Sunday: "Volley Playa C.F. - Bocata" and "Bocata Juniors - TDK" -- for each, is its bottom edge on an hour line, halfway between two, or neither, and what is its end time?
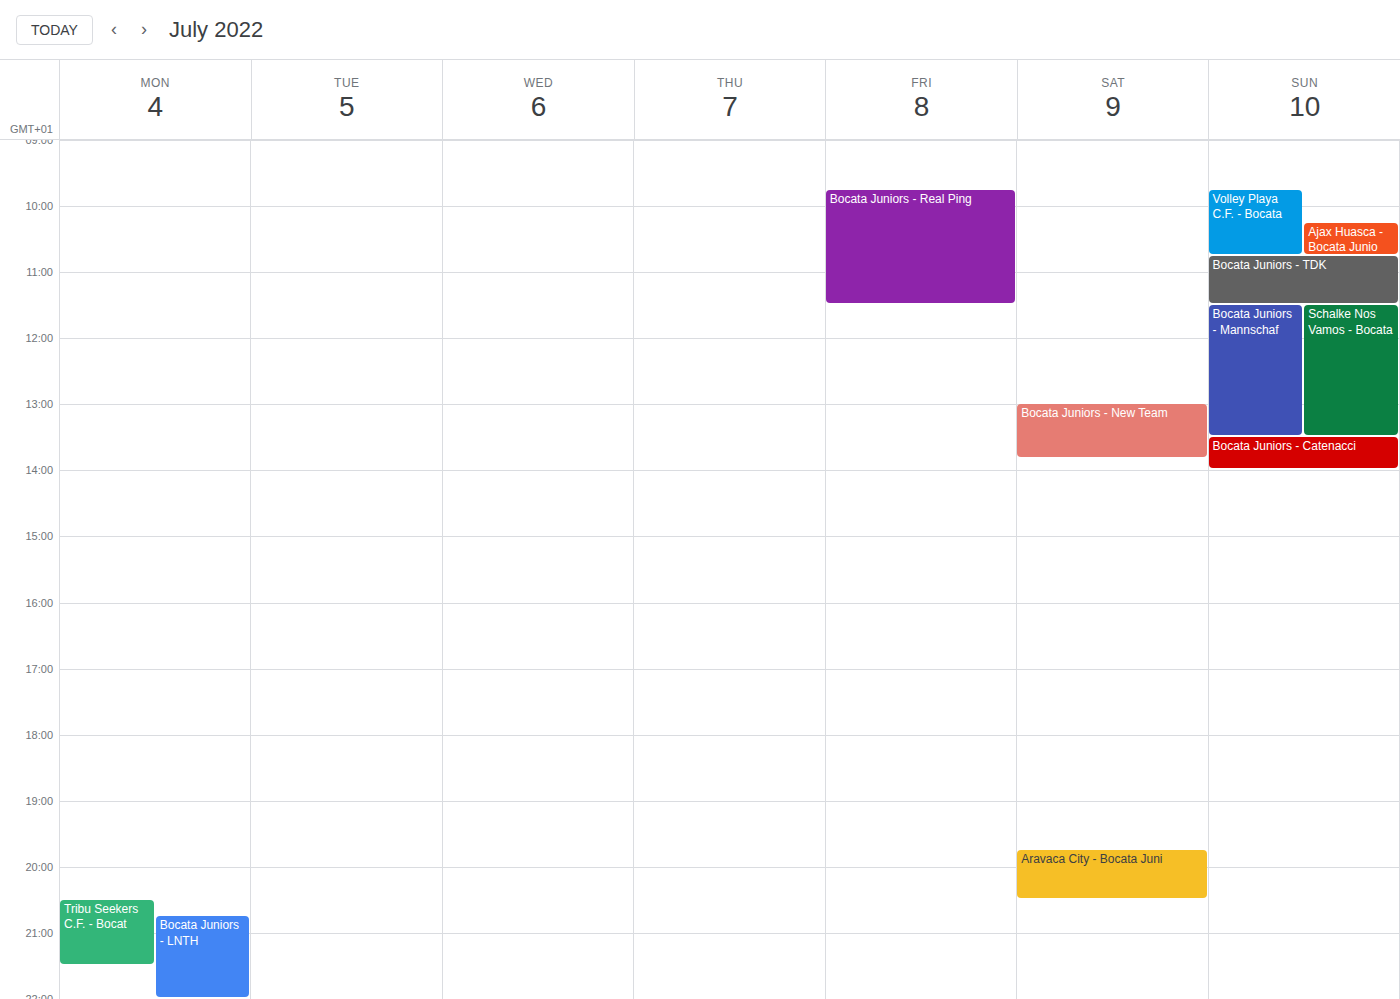
"Volley Playa C.F. - Bocata": 10:45 AM, neither: three quarters of the way from the 10 AM line to the 11 AM line. "Bocata Juniors - TDK": 11:30 AM, halfway between the 11 AM and 12 PM lines.